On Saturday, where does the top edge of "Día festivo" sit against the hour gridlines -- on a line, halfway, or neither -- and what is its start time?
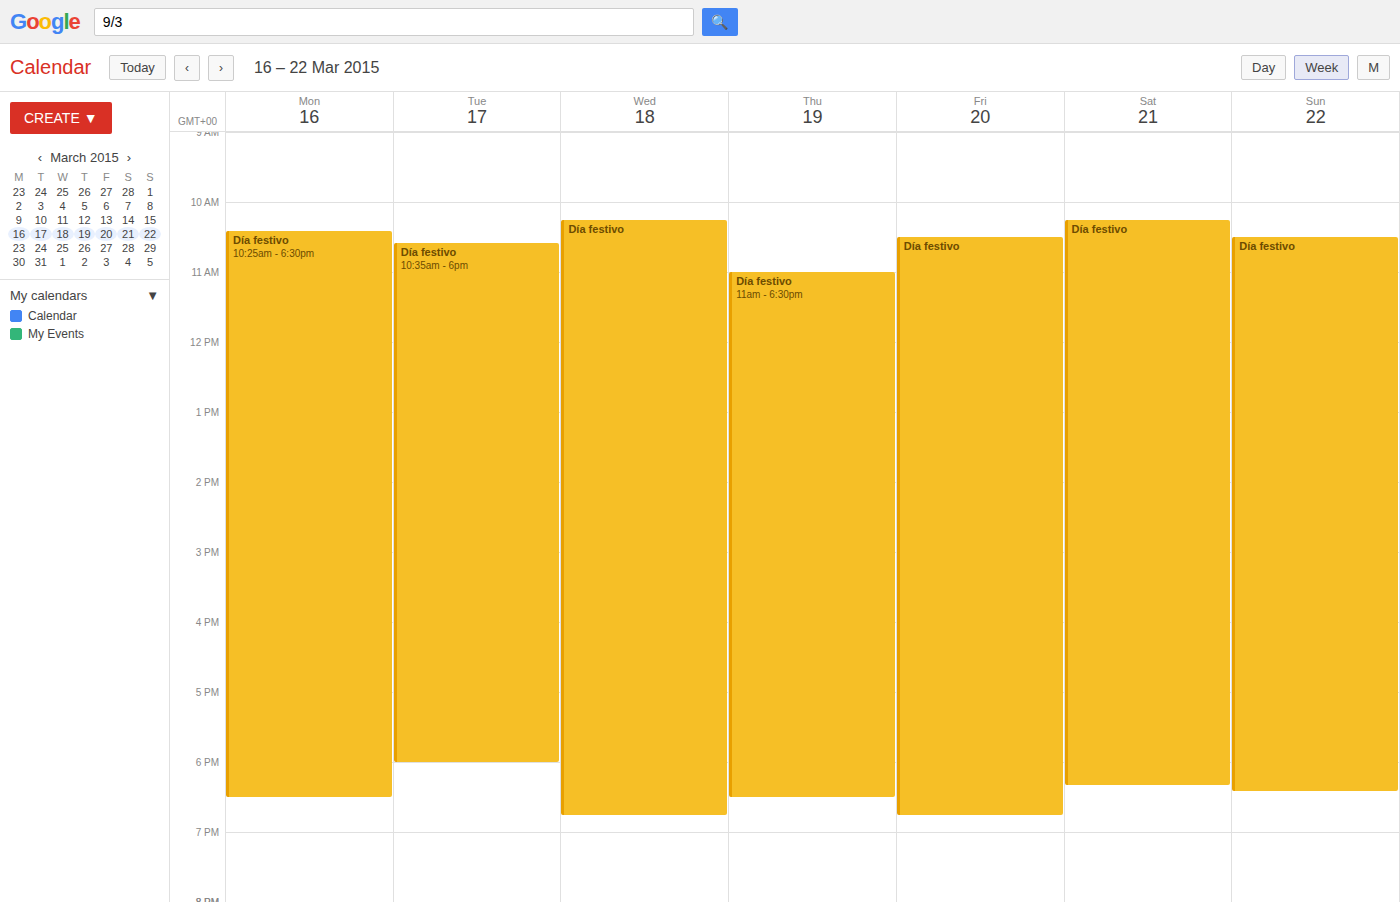
10:15 AM -- neither: a quarter of the way from the 10 AM line to the 11 AM line.